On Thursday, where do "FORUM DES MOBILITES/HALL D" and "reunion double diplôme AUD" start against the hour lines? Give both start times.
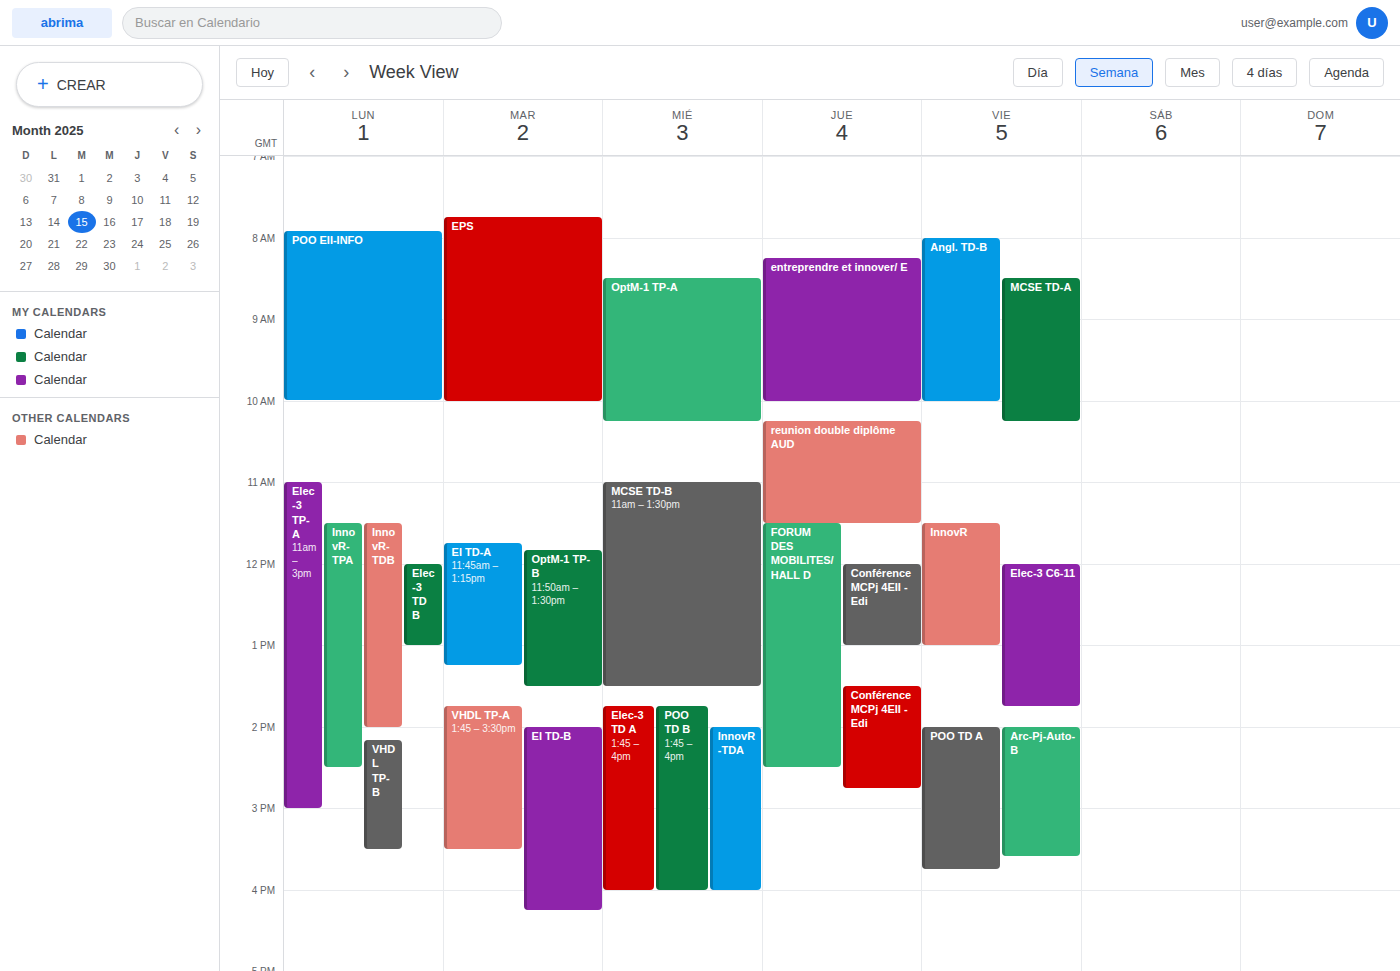
"FORUM DES MOBILITES/HALL D": 11:30 AM, halfway between the 11 AM and 12 PM lines. "reunion double diplôme AUD": 10:15 AM, neither: a quarter of the way from the 10 AM line to the 11 AM line.